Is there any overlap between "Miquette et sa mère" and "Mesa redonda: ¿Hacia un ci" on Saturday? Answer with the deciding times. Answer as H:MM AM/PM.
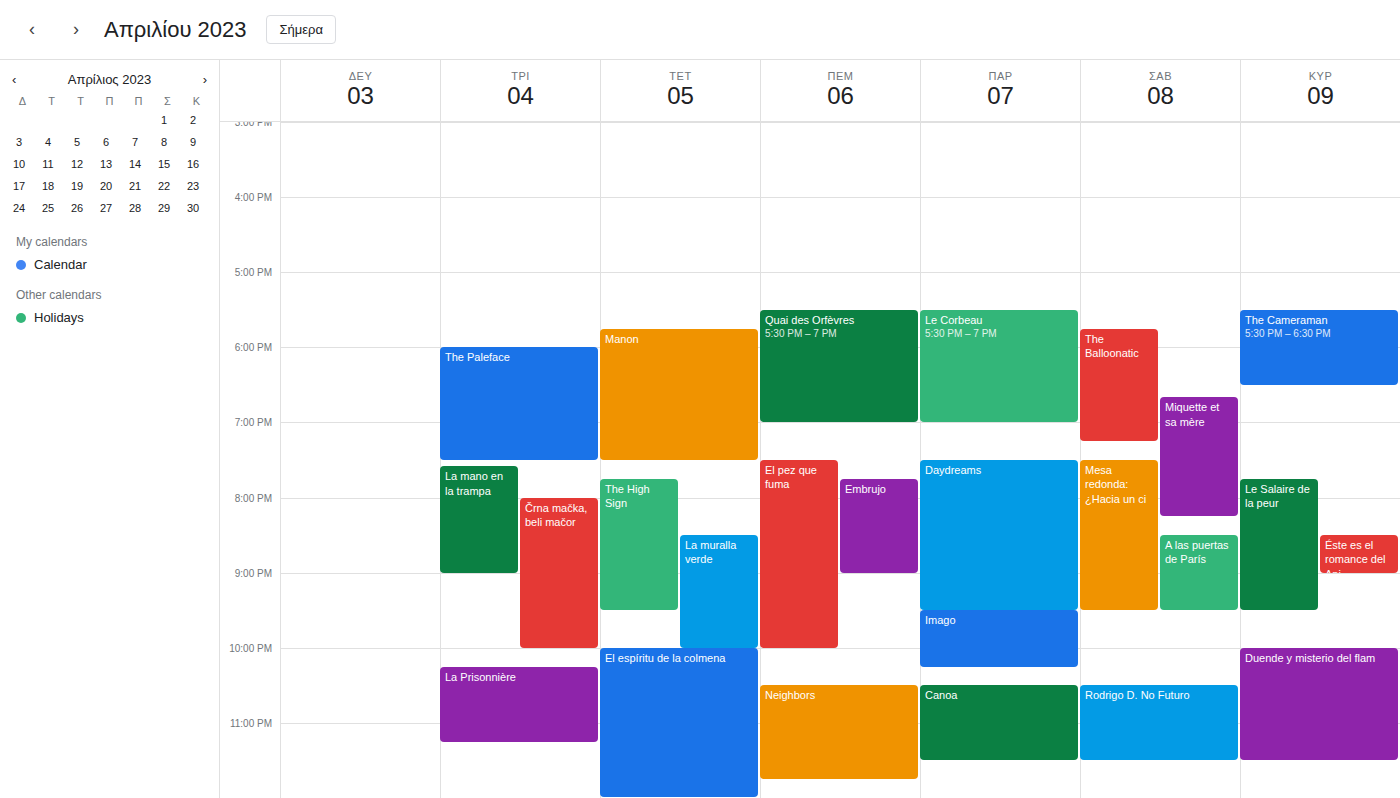
"Mesa redonda: ¿Hacia un ci" starts at 7:30 PM, before "Miquette et sa mère" ends at 8:15 PM -- they overlap.